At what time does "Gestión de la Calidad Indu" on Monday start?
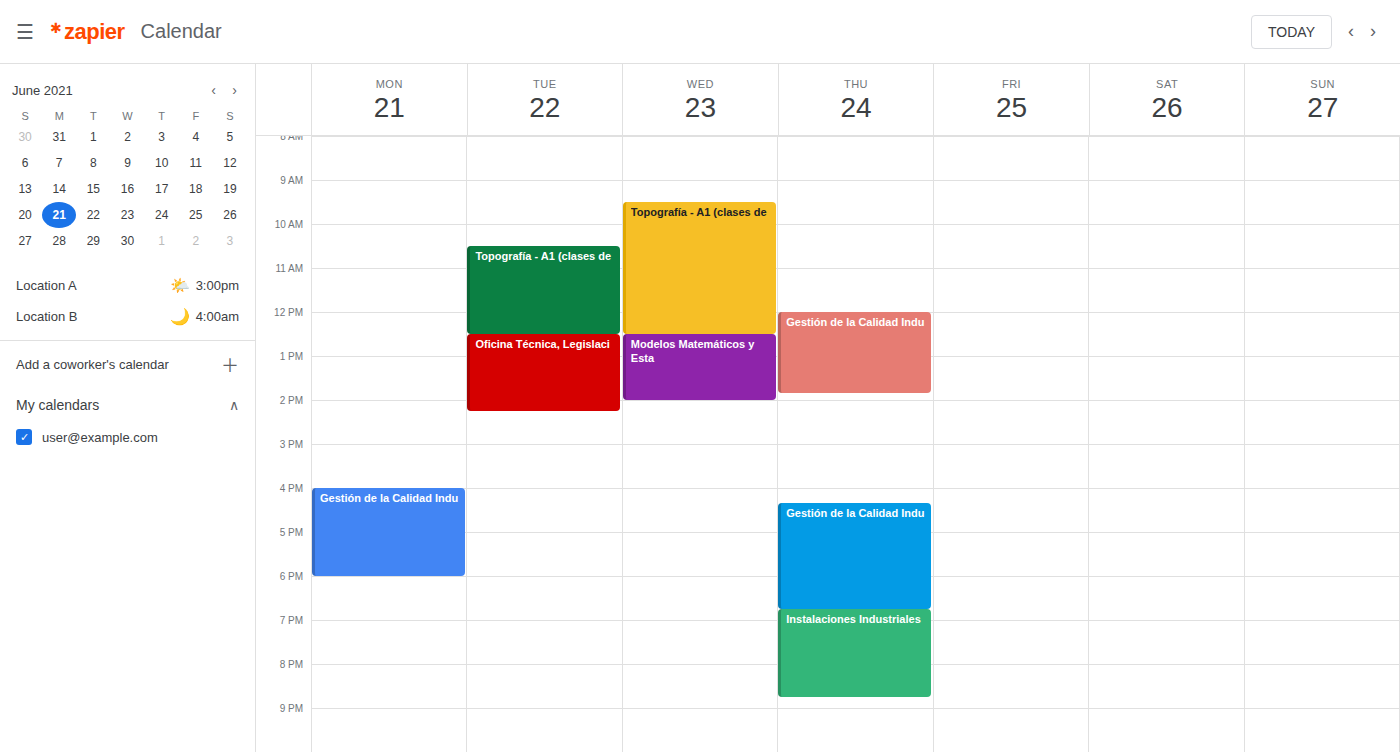
4:00 PM